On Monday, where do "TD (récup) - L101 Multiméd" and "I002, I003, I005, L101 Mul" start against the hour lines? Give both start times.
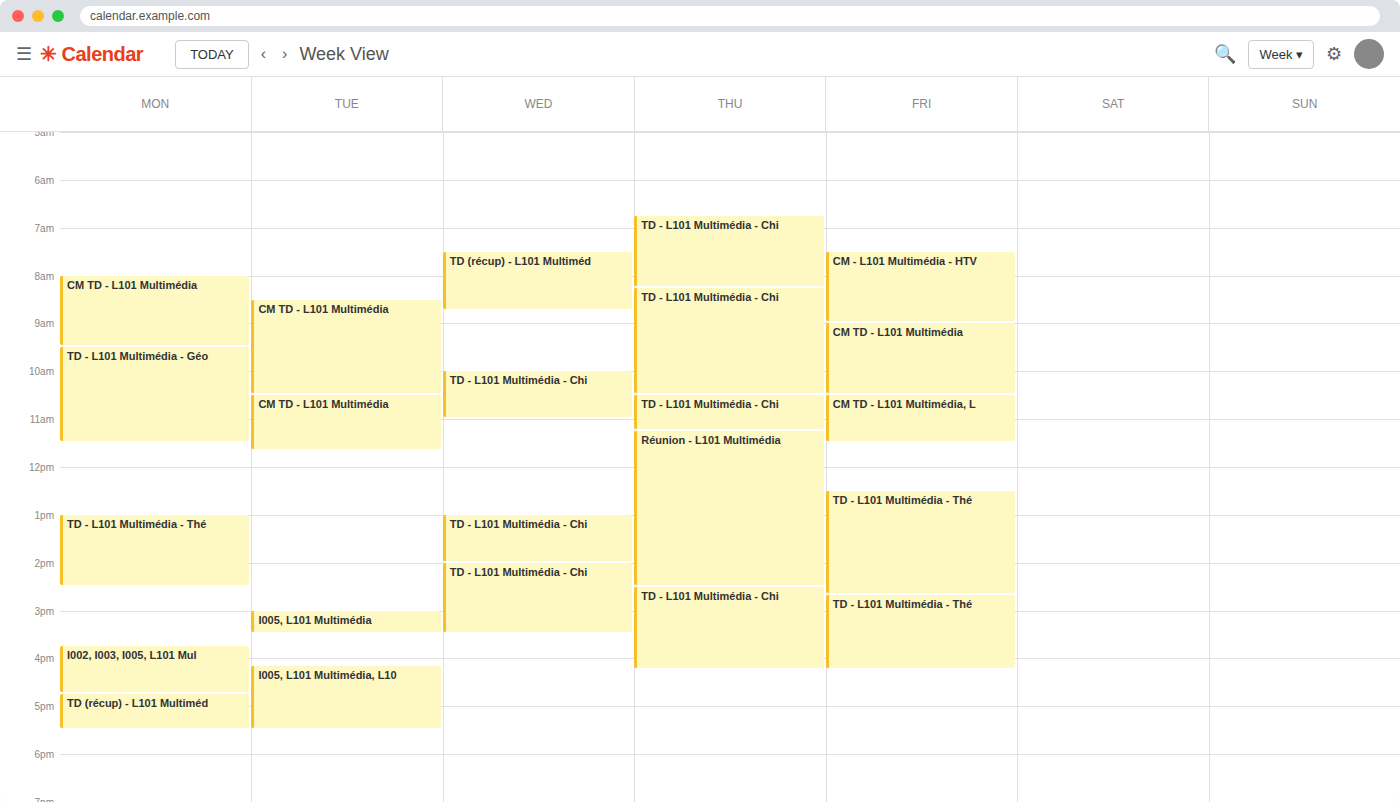
"TD (récup) - L101 Multiméd": 4:45 PM, neither: three quarters of the way from the 4 PM line to the 5 PM line. "I002, I003, I005, L101 Mul": 3:45 PM, neither: three quarters of the way from the 3 PM line to the 4 PM line.